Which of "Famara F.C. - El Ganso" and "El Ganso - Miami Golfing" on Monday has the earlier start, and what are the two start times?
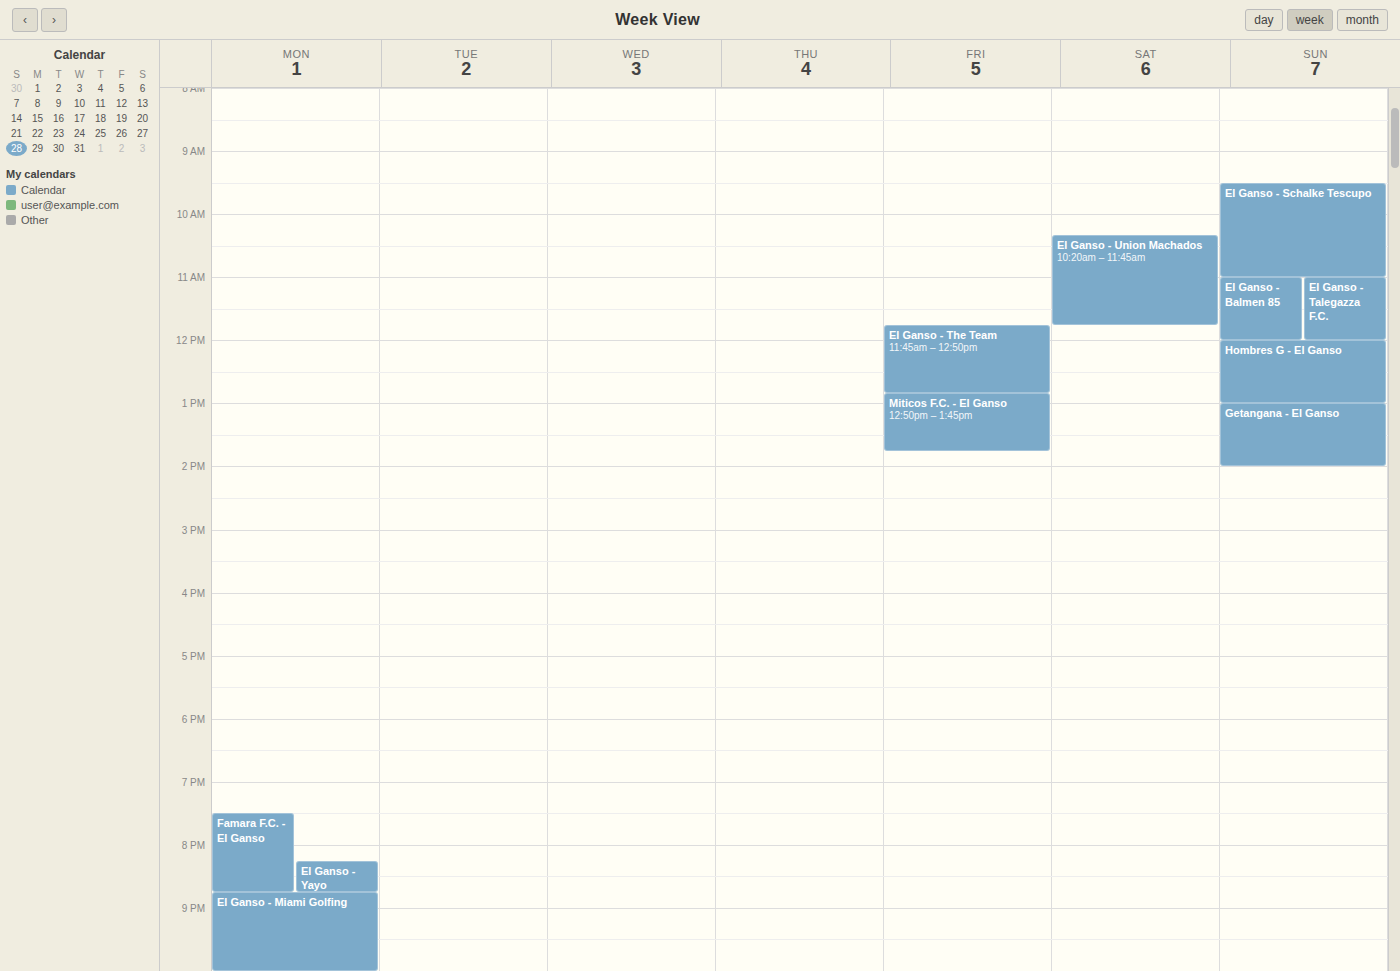
"Famara F.C. - El Ganso" 7:30 PM; "El Ganso - Miami Golfing" 8:45 PM.